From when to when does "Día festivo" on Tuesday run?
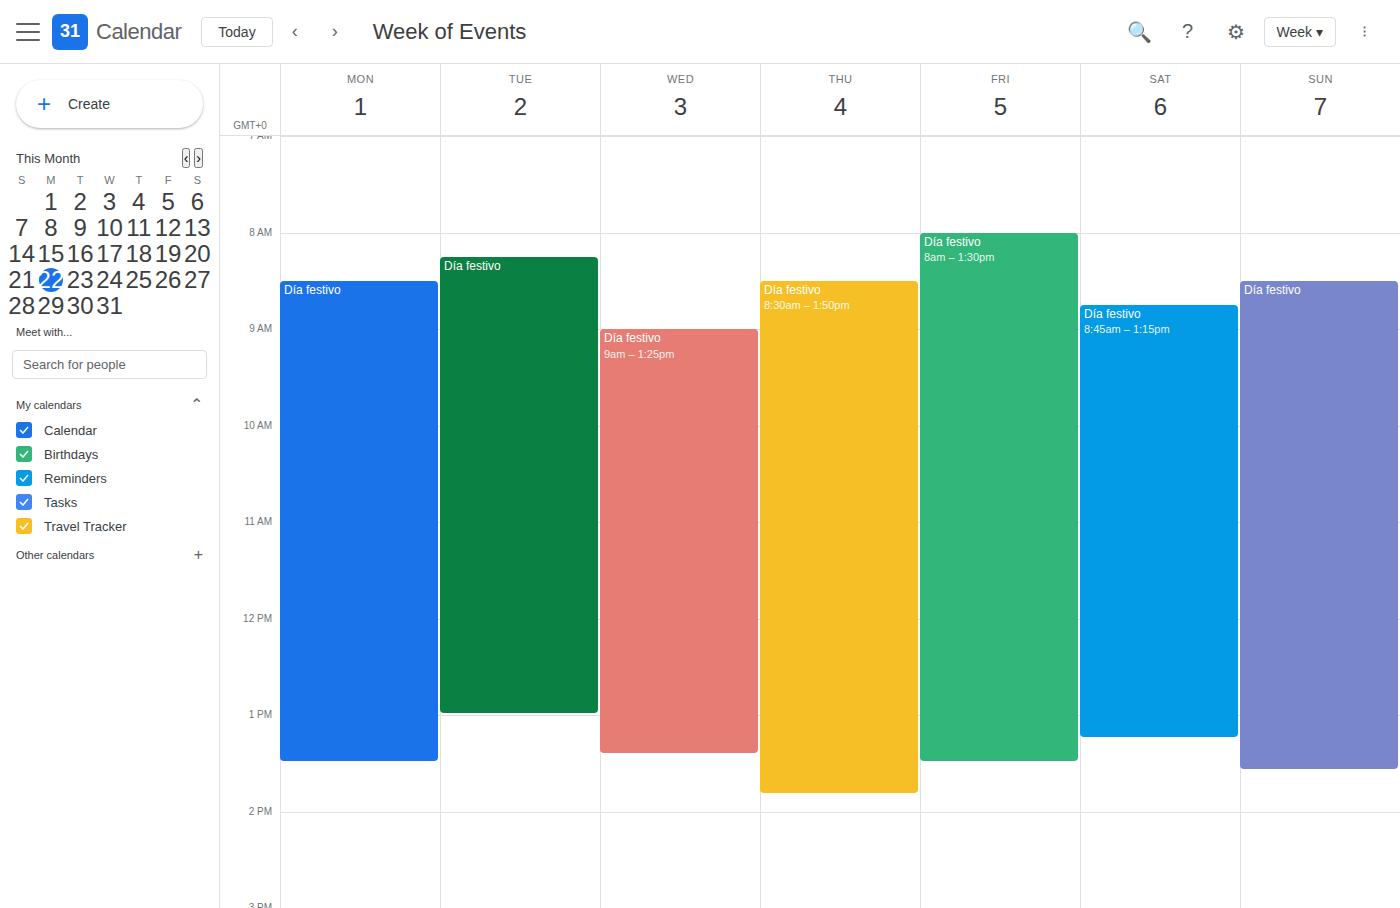
8:15 AM to 1:00 PM